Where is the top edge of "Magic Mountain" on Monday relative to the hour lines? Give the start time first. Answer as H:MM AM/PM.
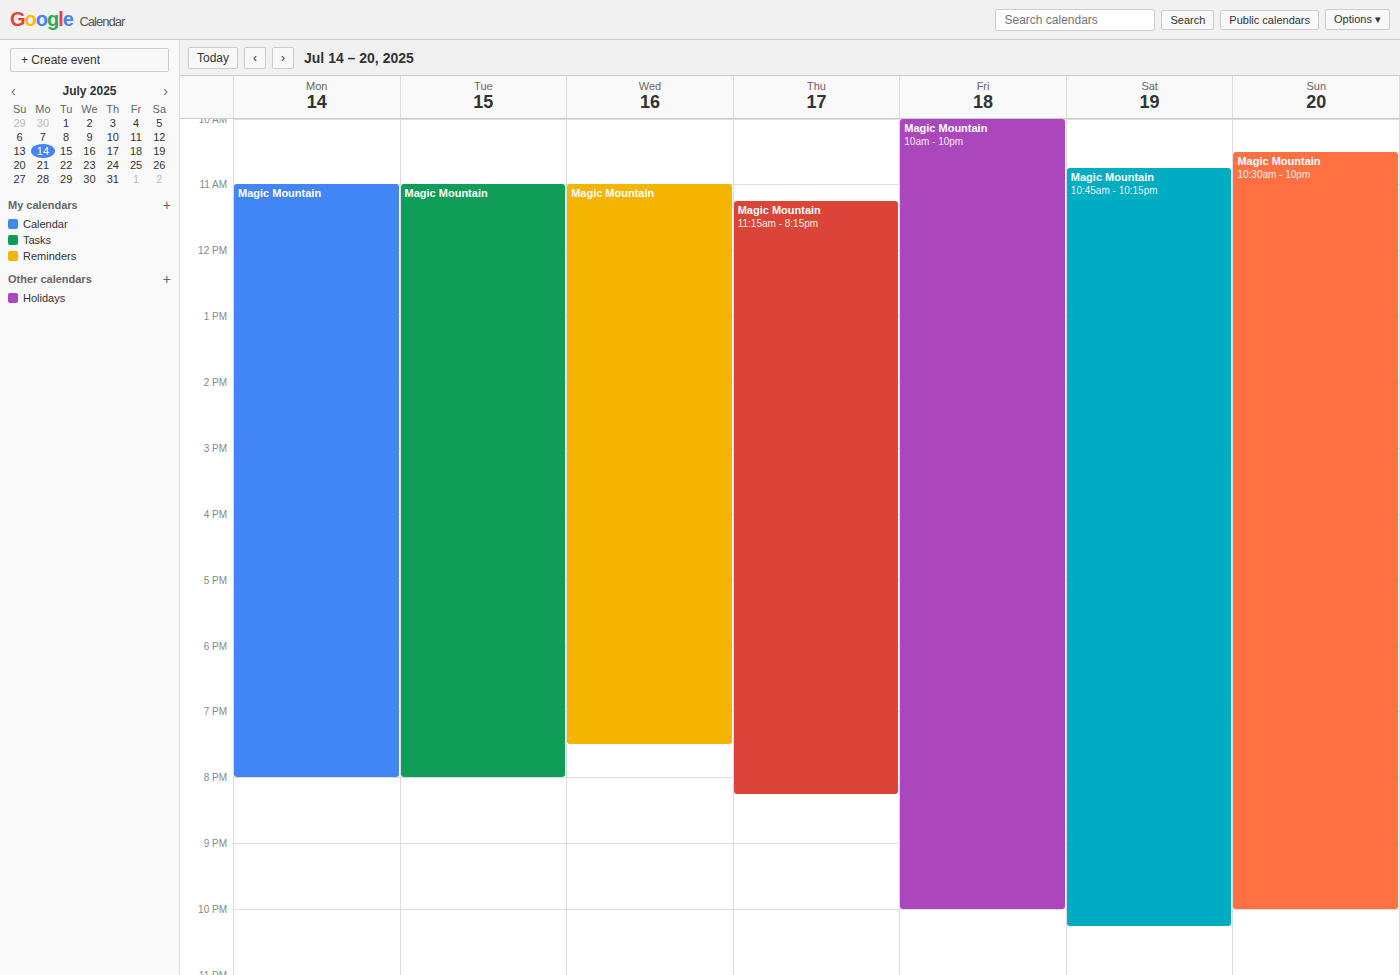
11:00 AM -- exactly on the 11 AM line.